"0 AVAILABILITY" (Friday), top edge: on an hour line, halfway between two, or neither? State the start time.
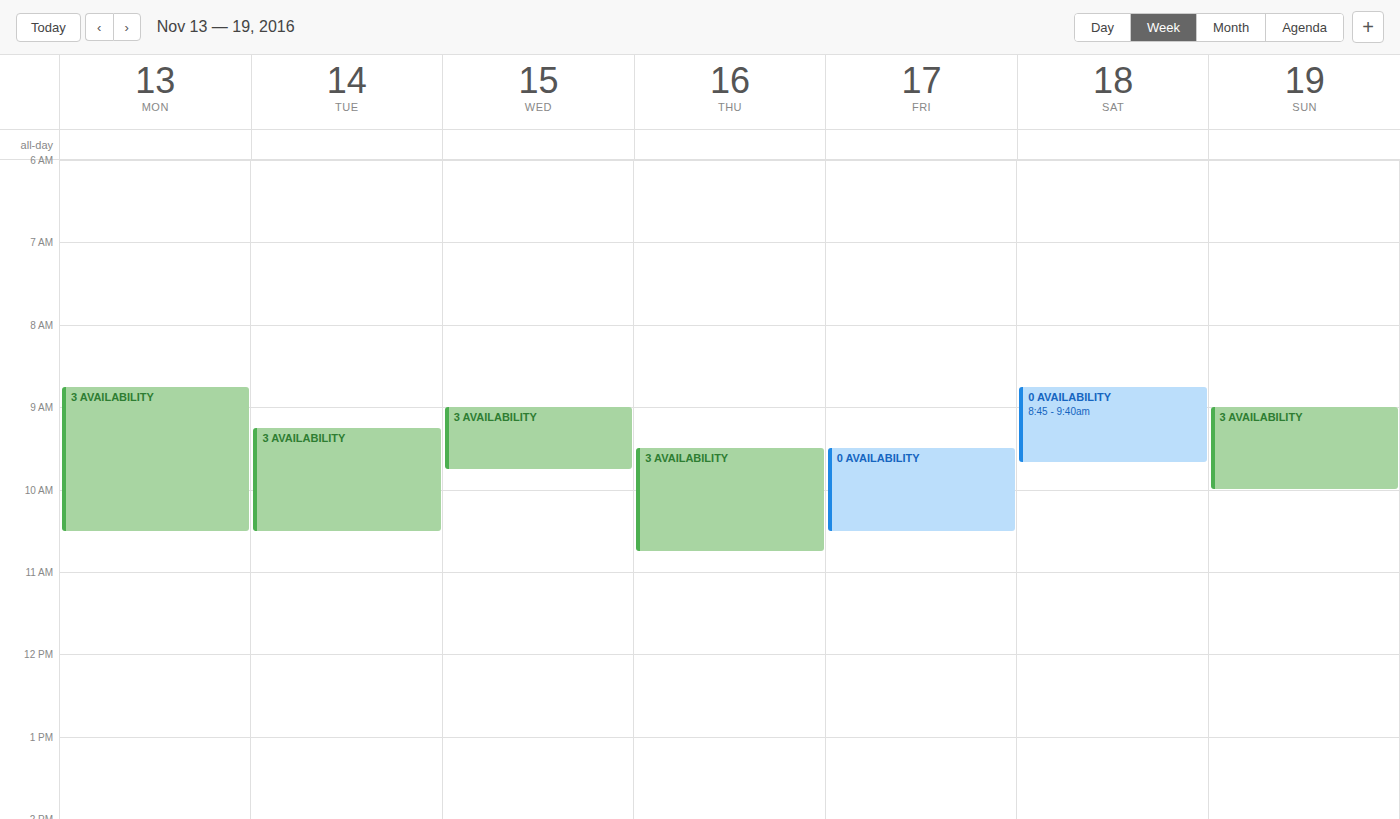
9:30 AM -- halfway between the 9 AM and 10 AM lines.